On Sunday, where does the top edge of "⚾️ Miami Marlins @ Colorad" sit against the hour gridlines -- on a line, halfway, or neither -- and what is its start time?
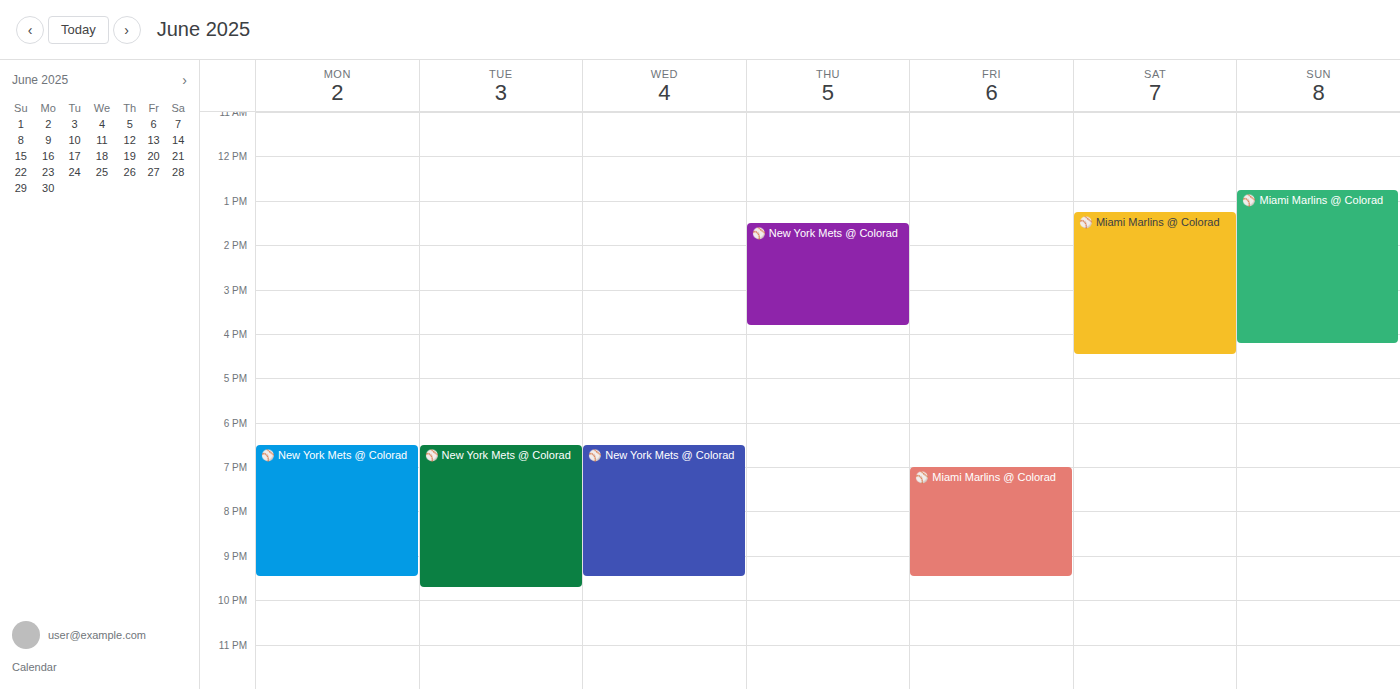
12:45 PM -- neither: three quarters of the way from the 12 PM line to the 1 PM line.